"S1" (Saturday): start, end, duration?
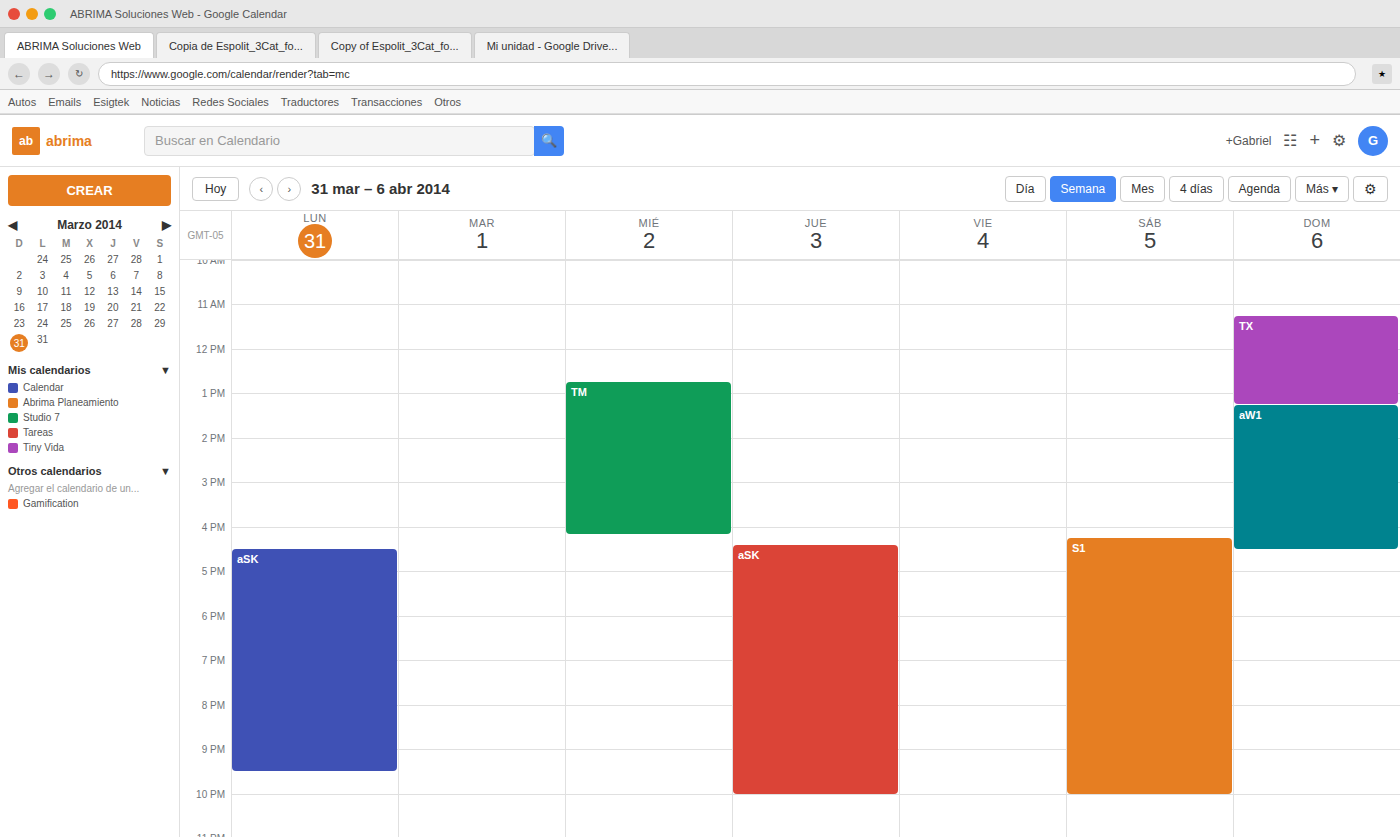
4:15 PM to 10:00 PM, 5 hours 45 minutes